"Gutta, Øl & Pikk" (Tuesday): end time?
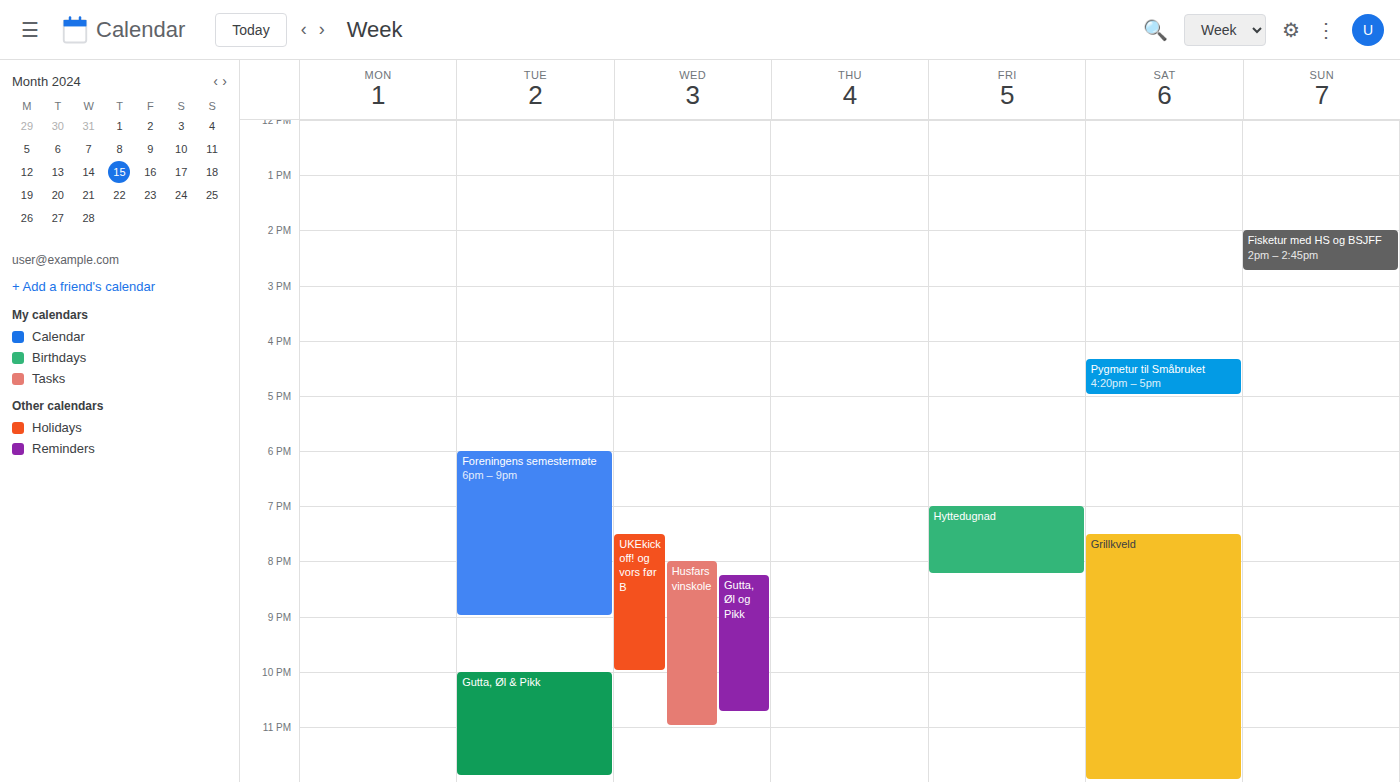
11:55 PM